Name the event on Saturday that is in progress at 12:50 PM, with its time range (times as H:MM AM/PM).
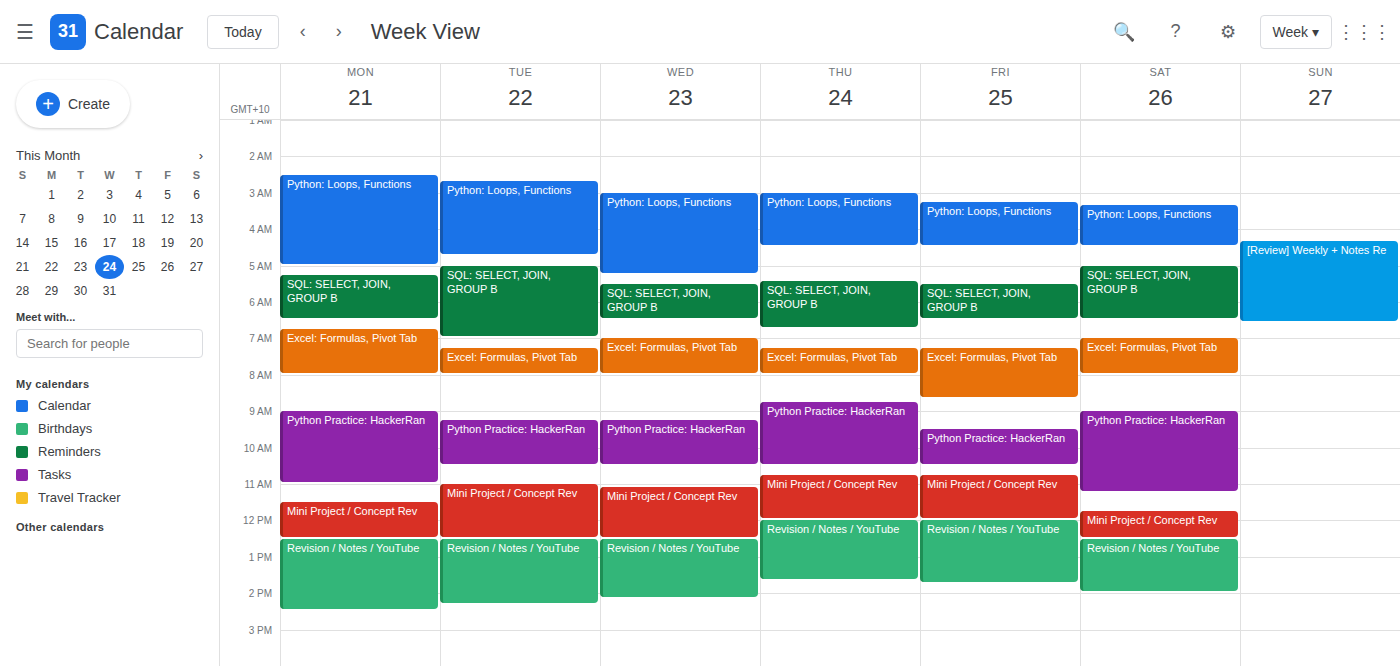
"Revision / Notes / YouTube", 12:30 PM to 2:00 PM